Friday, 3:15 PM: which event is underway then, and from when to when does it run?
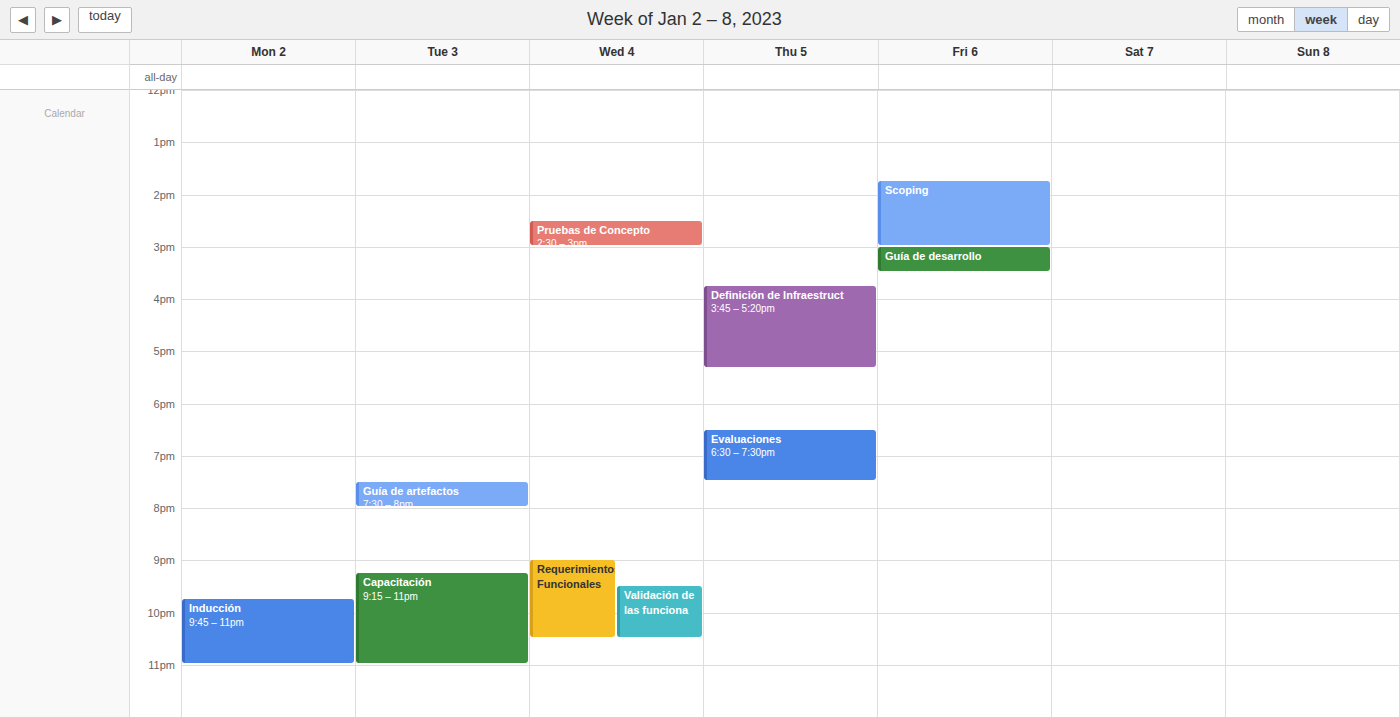
"Guía de desarrollo", 3:00 PM to 3:30 PM